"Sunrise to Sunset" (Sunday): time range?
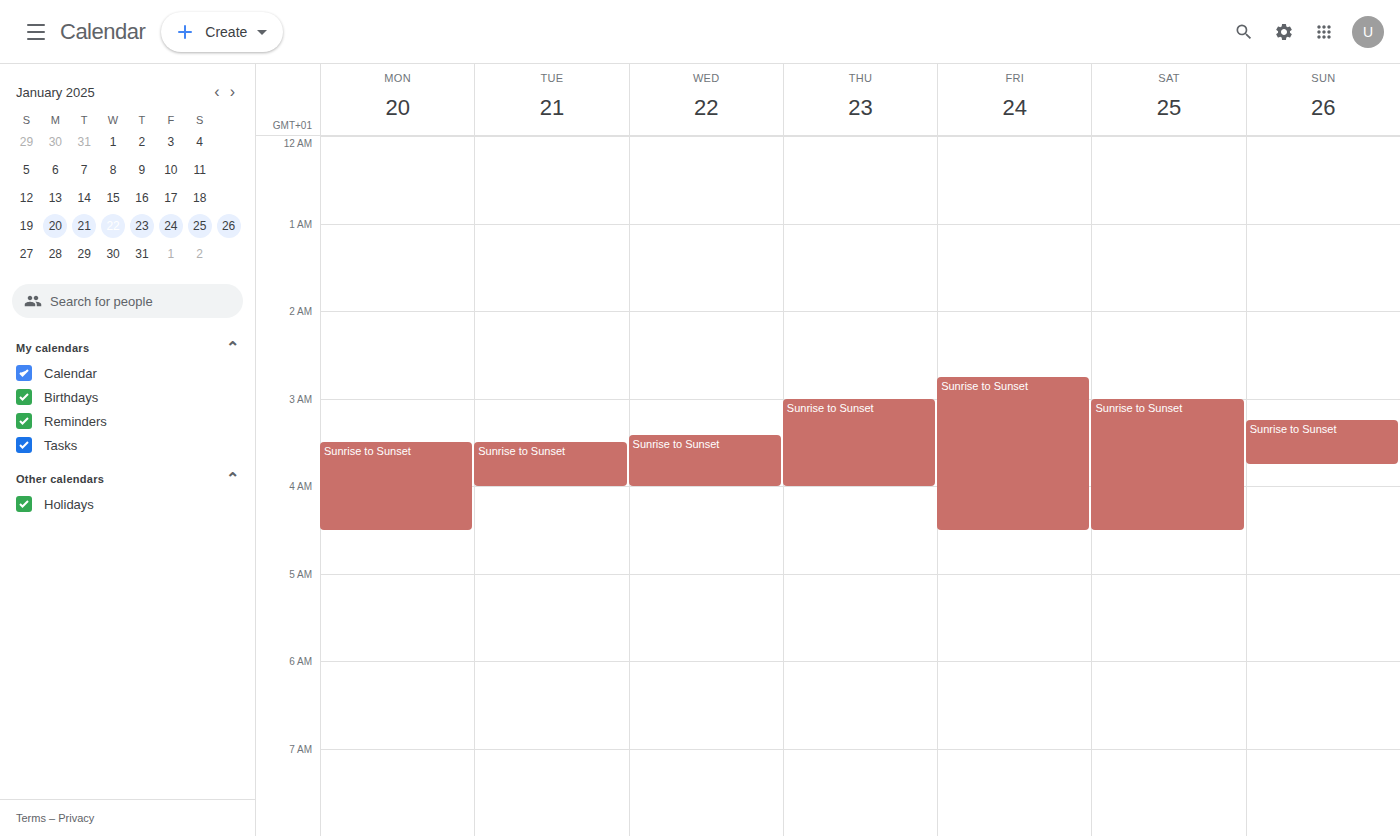
3:15 AM to 3:45 AM